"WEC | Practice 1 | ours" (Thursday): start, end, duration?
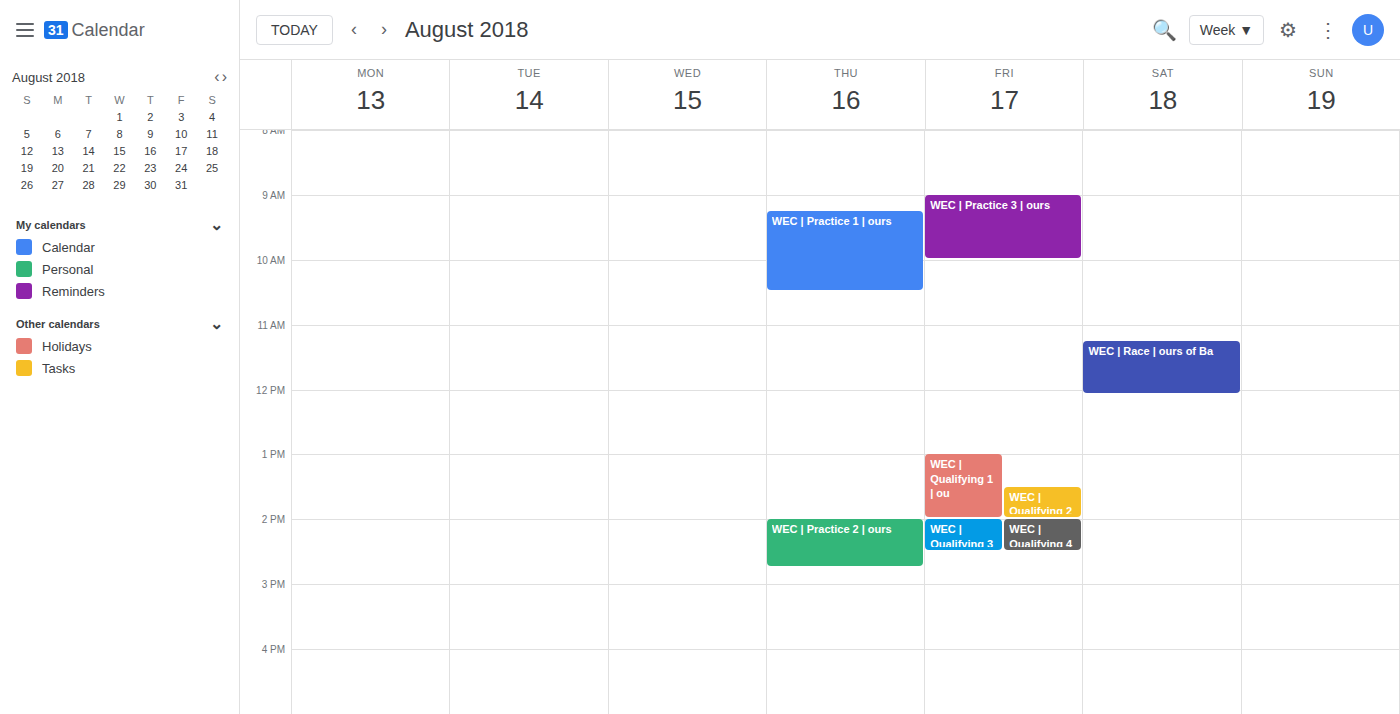
09:15 to 10:30, 1 hour 15 minutes